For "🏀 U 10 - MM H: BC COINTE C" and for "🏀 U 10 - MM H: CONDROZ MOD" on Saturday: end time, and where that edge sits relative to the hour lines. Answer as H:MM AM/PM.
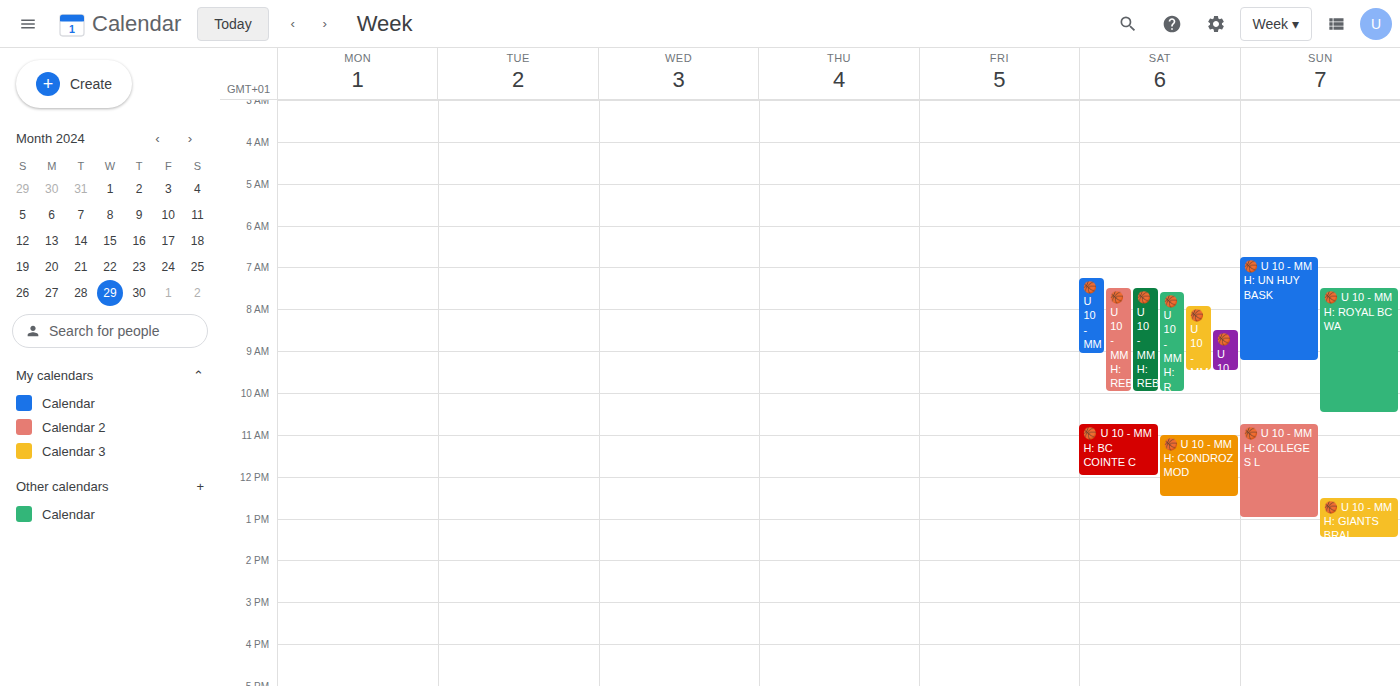
"🏀 U 10 - MM H: BC COINTE C": 12:00 PM, exactly on the 12 PM line. "🏀 U 10 - MM H: CONDROZ MOD": 12:30 PM, halfway between the 12 PM and 1 PM lines.